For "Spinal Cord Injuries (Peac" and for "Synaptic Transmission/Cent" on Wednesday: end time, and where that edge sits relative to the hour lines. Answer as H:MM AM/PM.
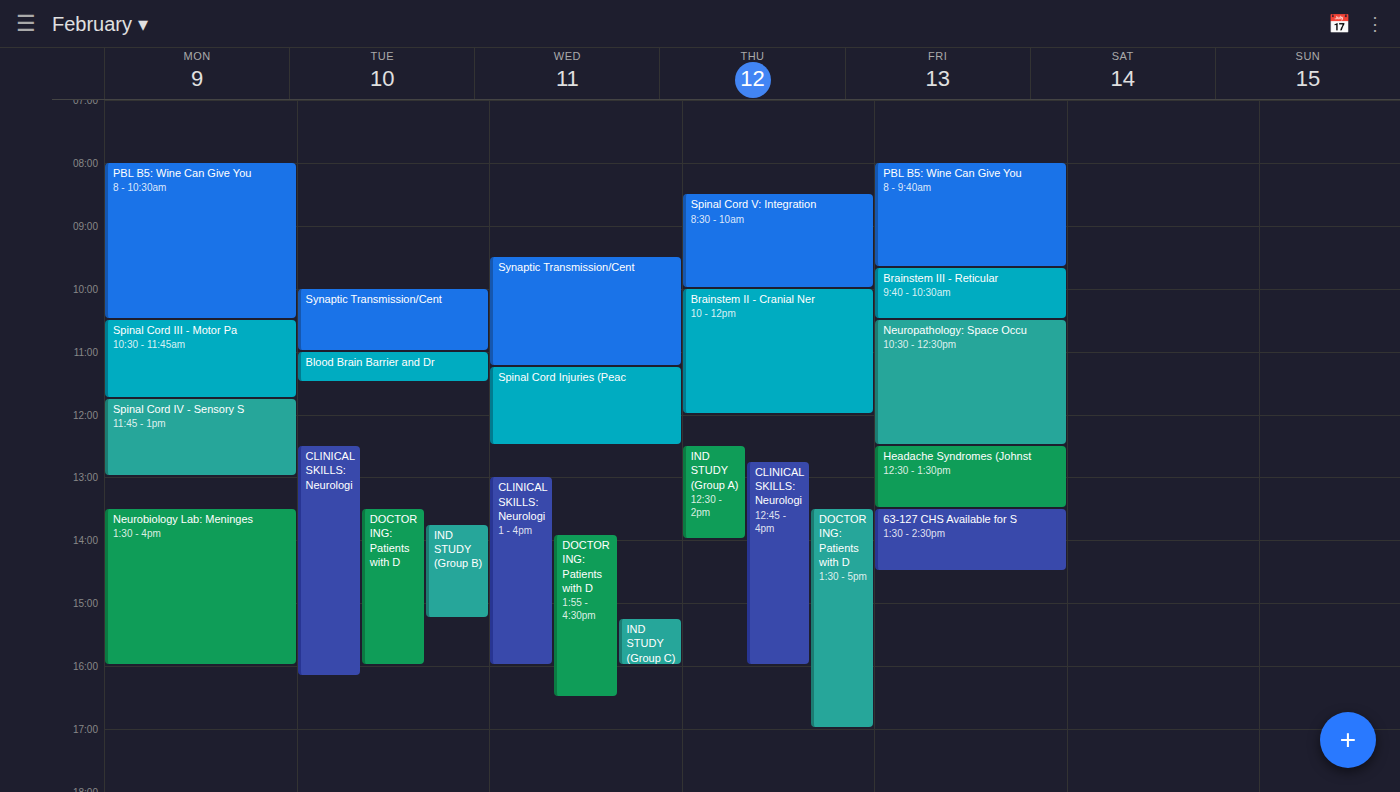
"Spinal Cord Injuries (Peac": 12:30 PM, halfway between the 12 PM and 1 PM lines. "Synaptic Transmission/Cent": 11:15 AM, neither: a quarter of the way from the 11 AM line to the 12 PM line.